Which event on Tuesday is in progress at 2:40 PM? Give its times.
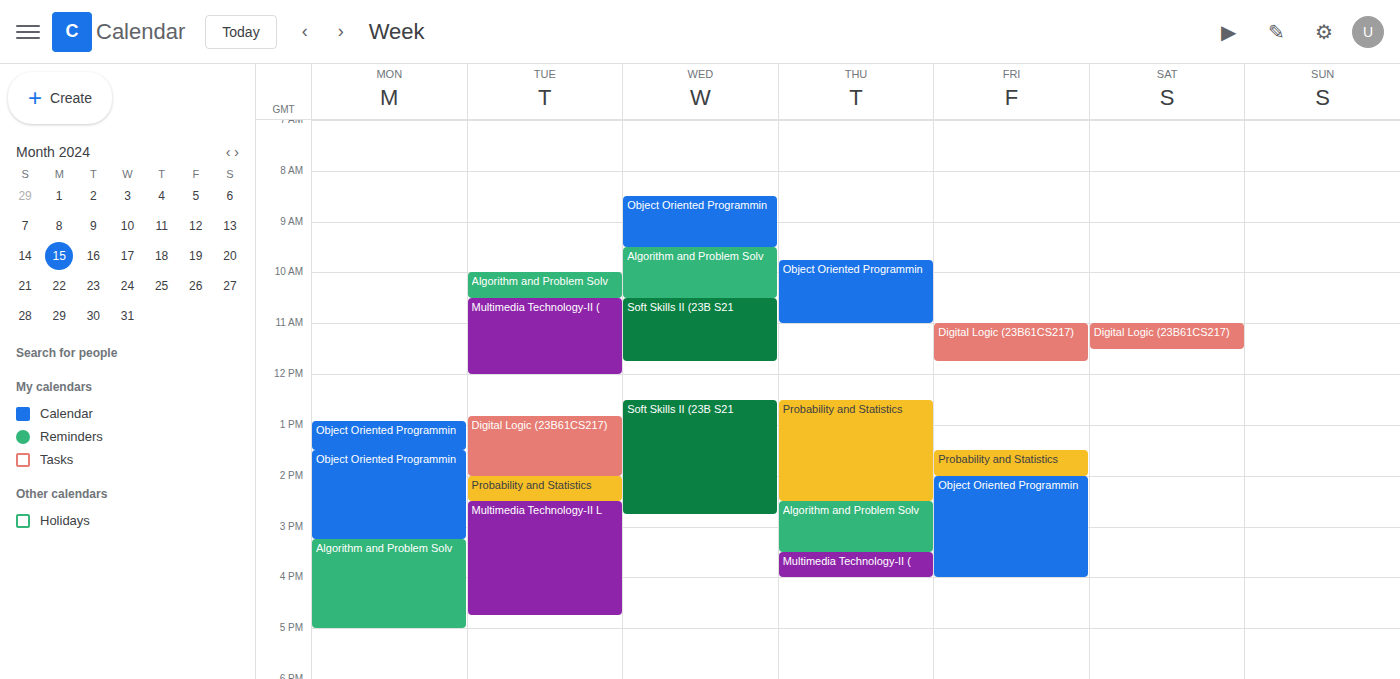
"Multimedia Technology-II L", 2:30 PM to 4:45 PM